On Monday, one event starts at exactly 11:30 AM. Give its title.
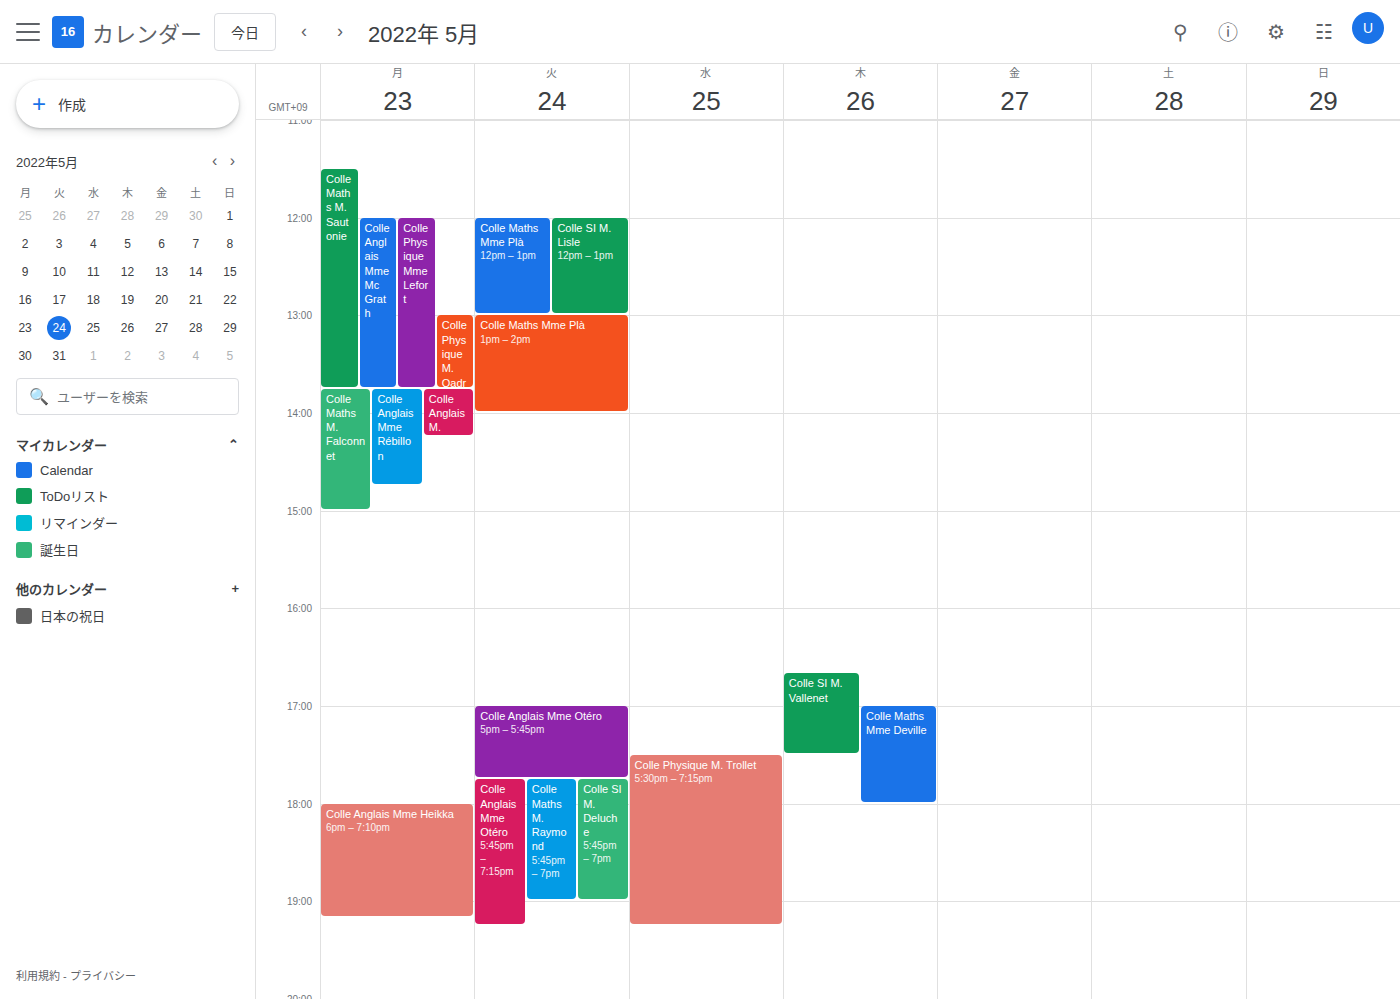
"Colle Maths M. Sautonie"